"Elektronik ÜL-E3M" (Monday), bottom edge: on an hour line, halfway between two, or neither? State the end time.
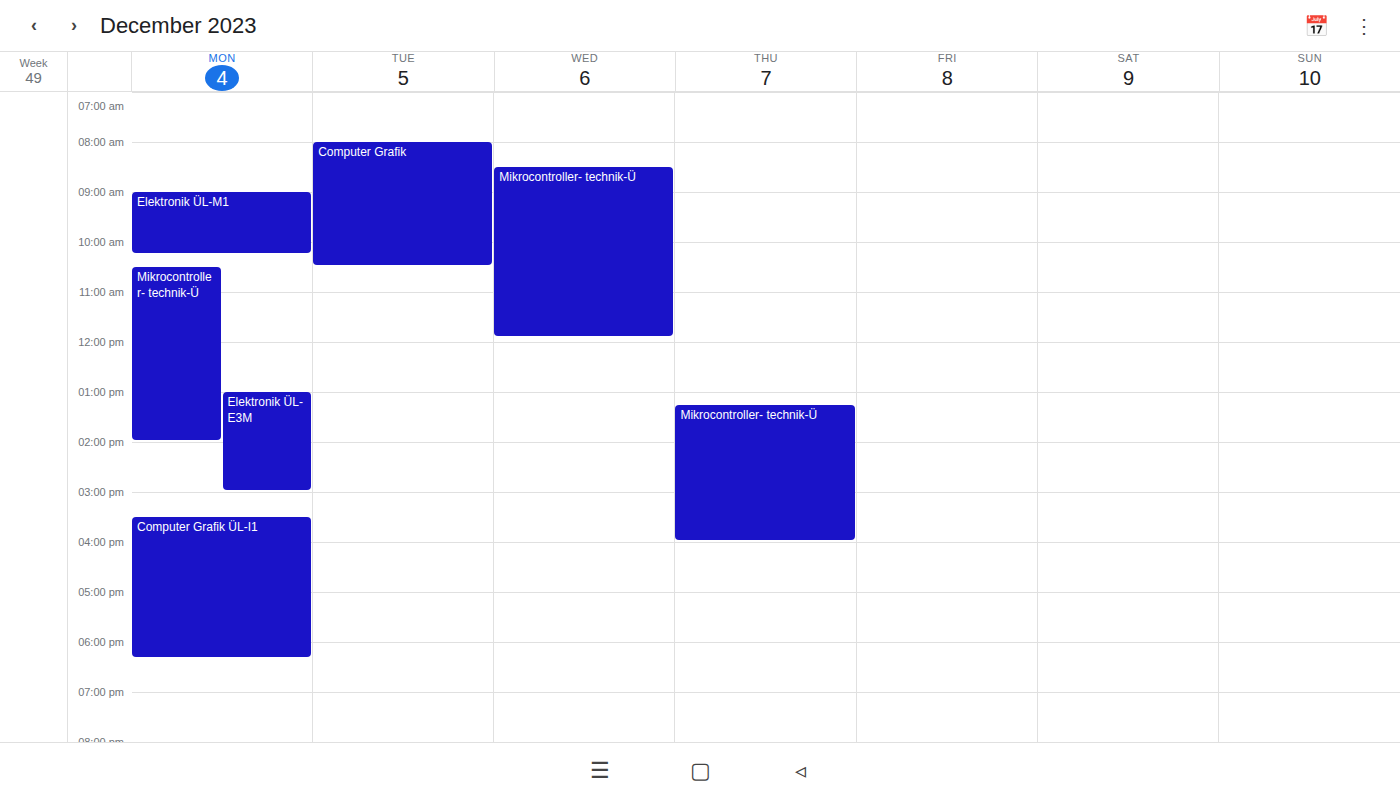
3:00 PM -- exactly on the 3 PM line.